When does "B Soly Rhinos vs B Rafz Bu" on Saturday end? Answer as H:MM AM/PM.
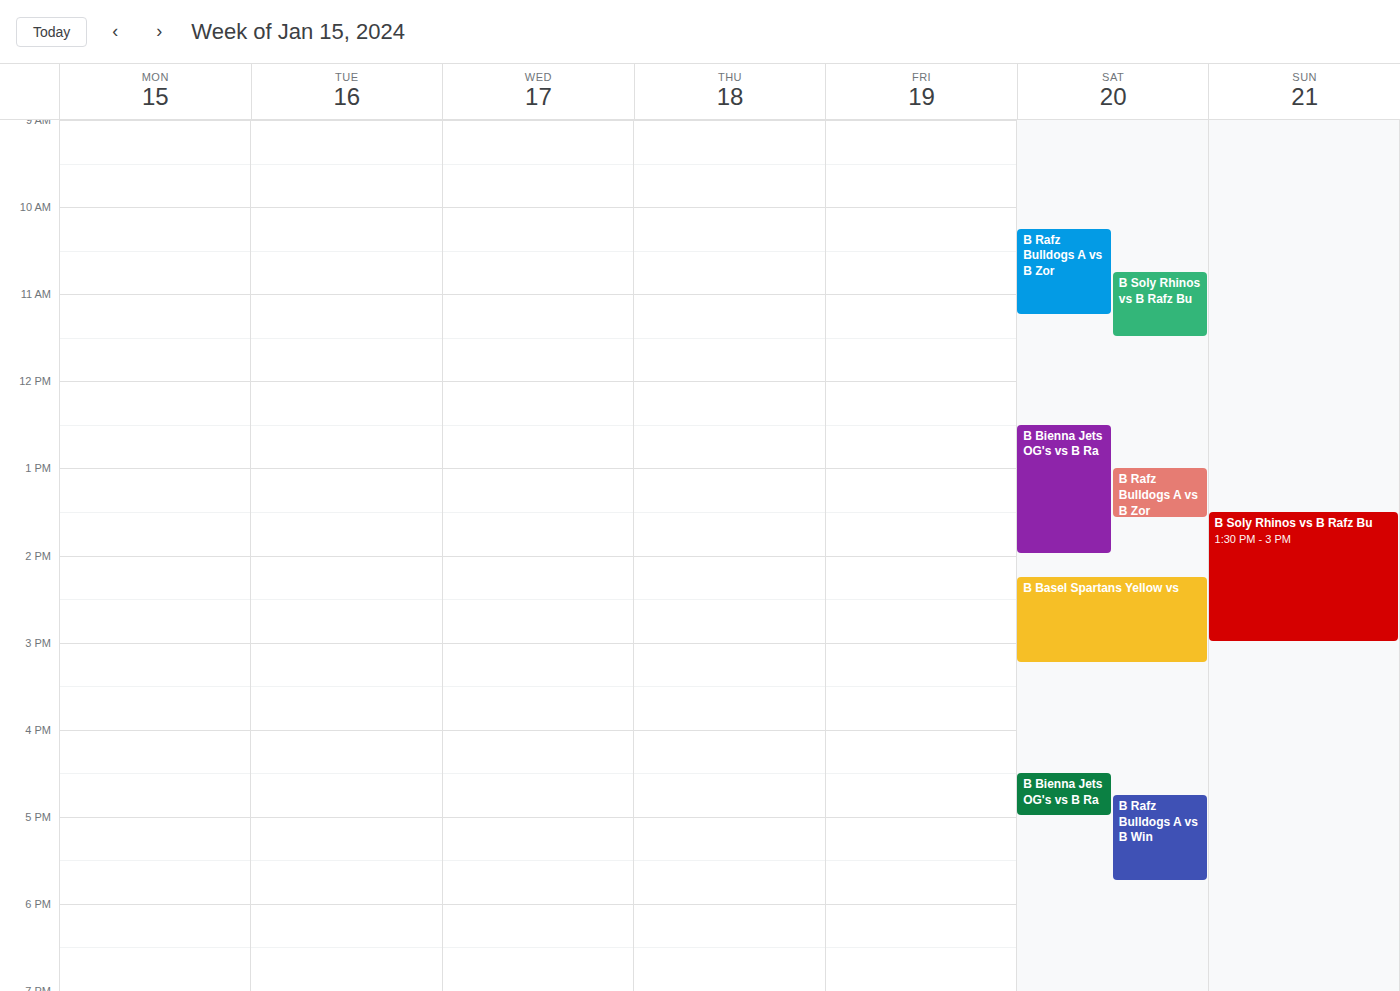
11:30 AM